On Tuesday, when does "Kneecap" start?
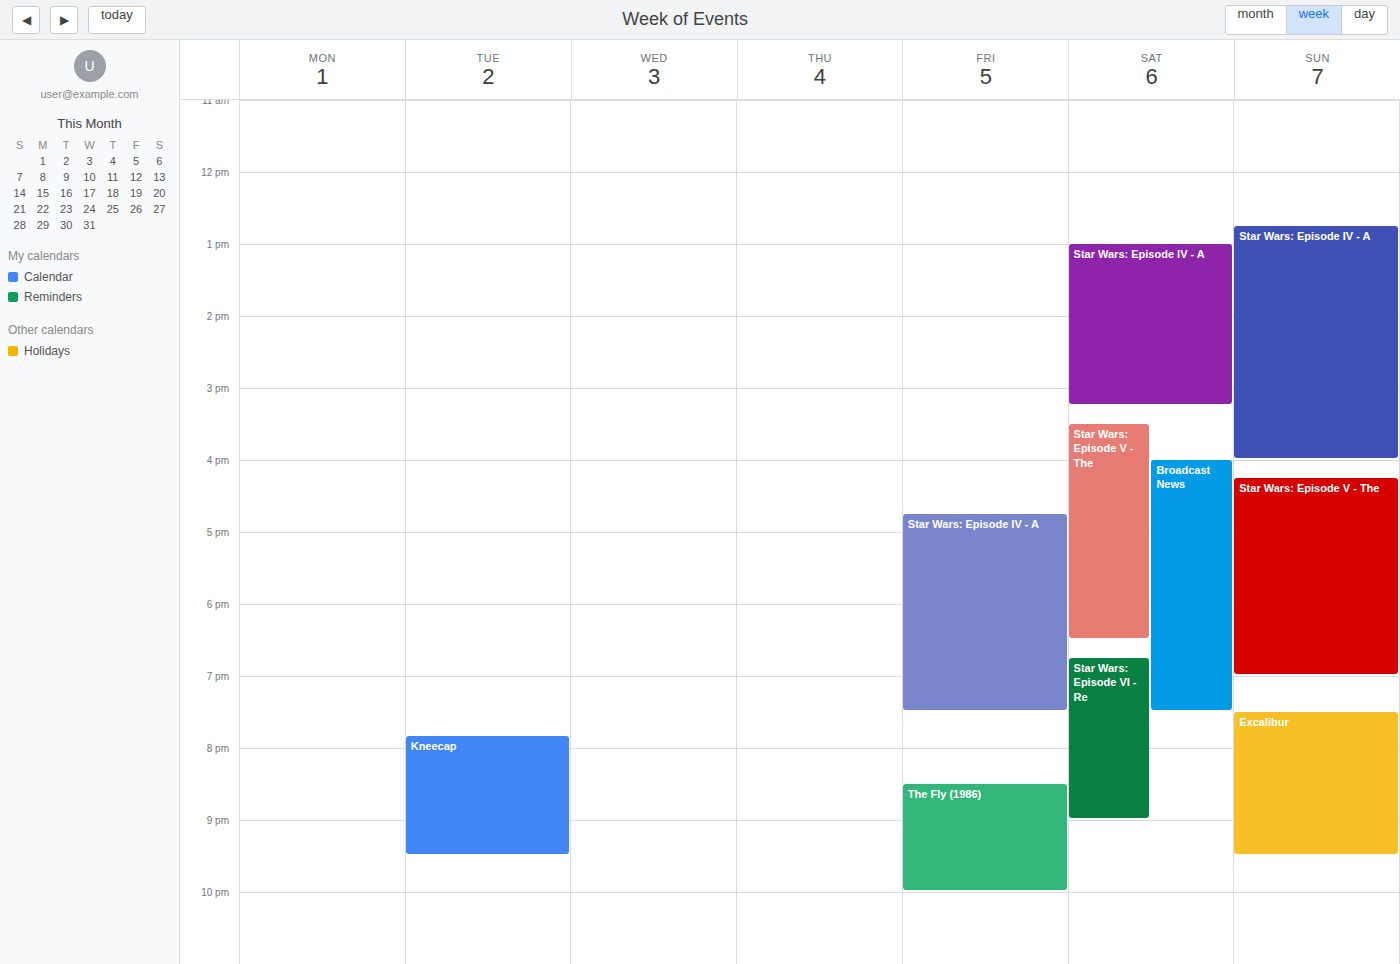
7:50 PM